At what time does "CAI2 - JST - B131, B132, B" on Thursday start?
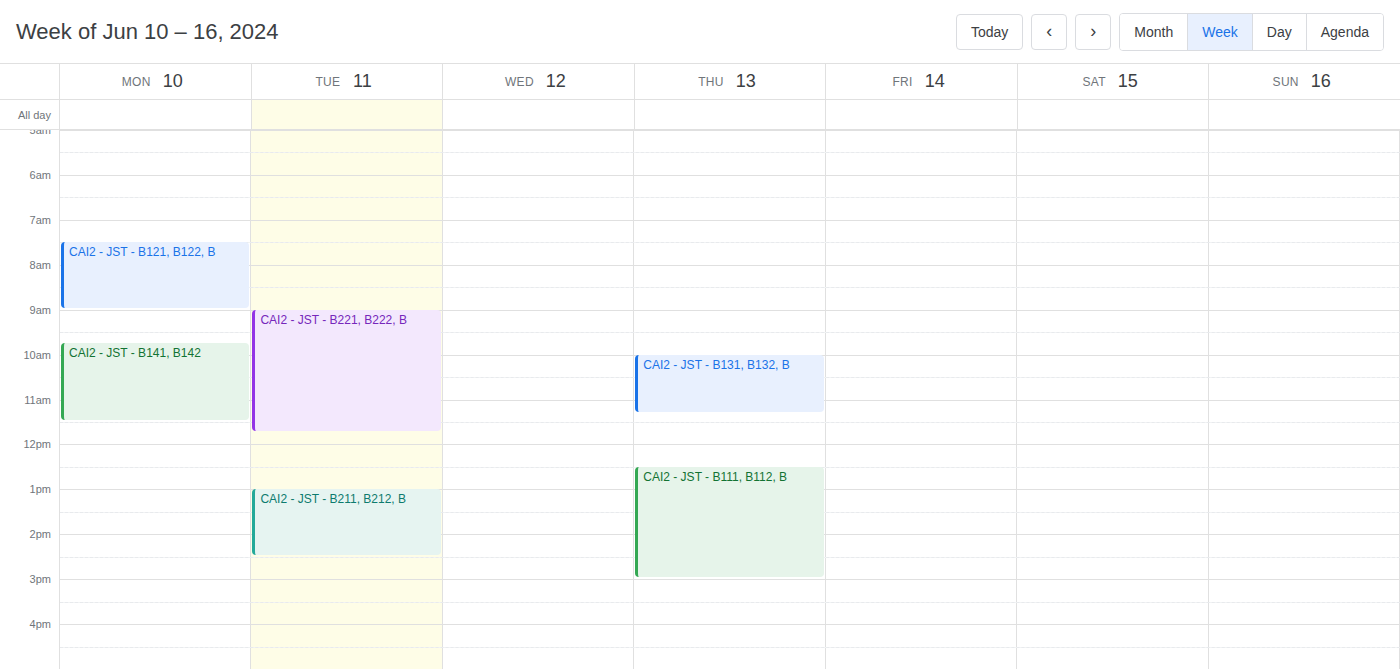
10:00